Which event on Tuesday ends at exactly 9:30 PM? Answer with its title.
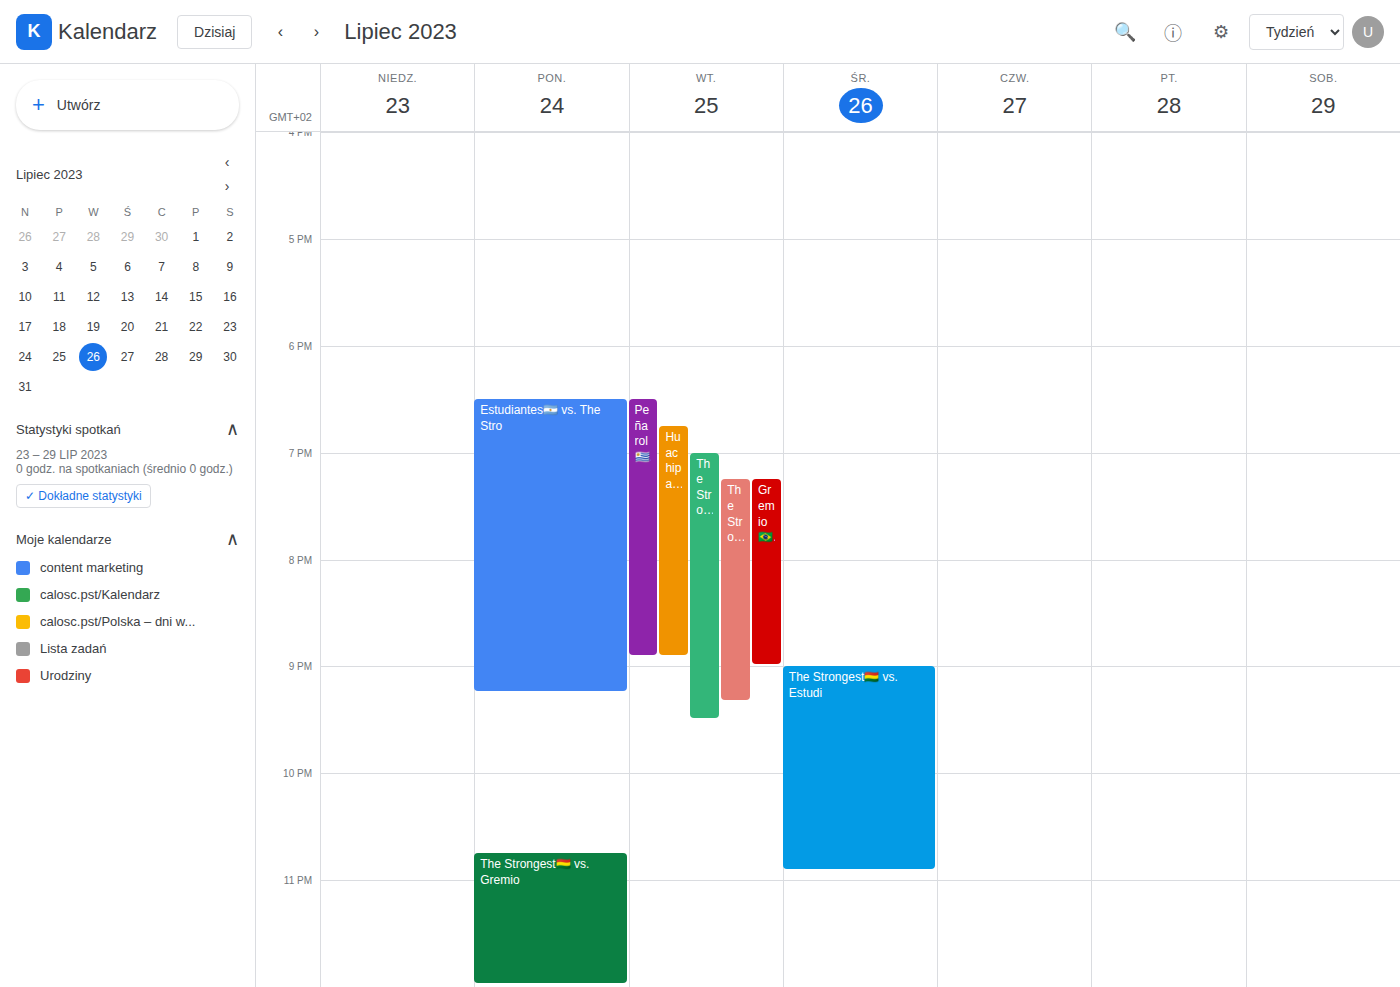
"The Strongest🇧🇴 vs. Peñaro"